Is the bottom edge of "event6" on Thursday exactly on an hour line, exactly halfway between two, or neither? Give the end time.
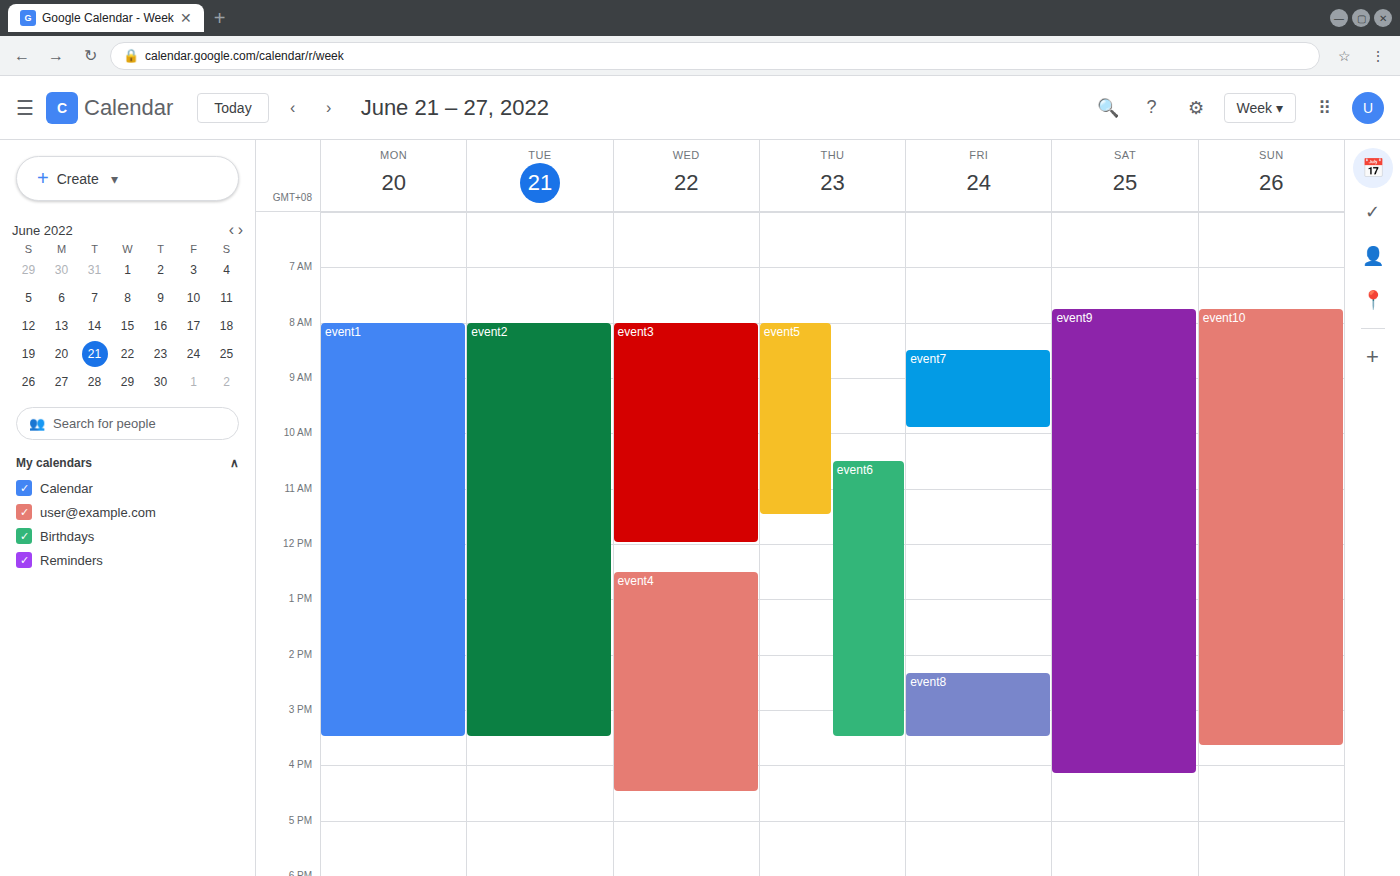
3:30 PM -- halfway between the 3 PM and 4 PM lines.